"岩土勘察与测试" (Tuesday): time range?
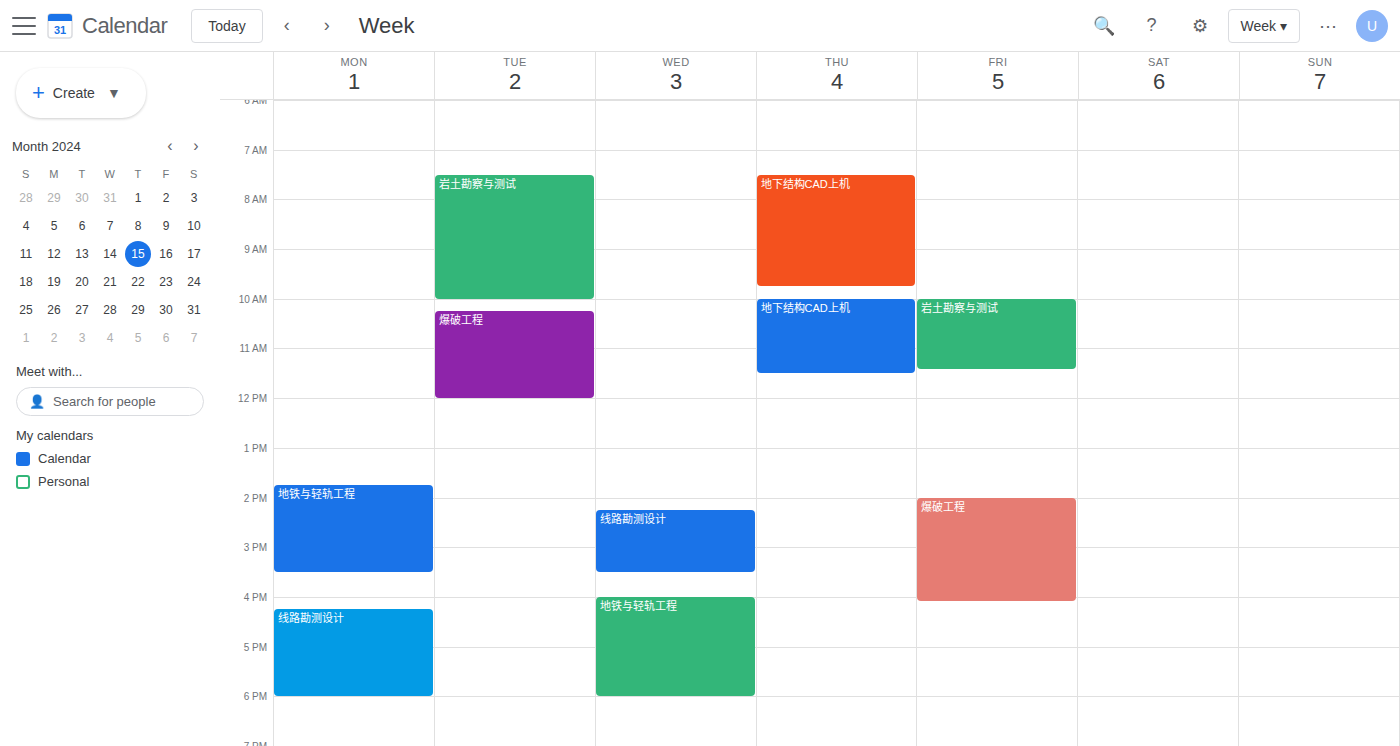
7:30 AM to 10:00 AM